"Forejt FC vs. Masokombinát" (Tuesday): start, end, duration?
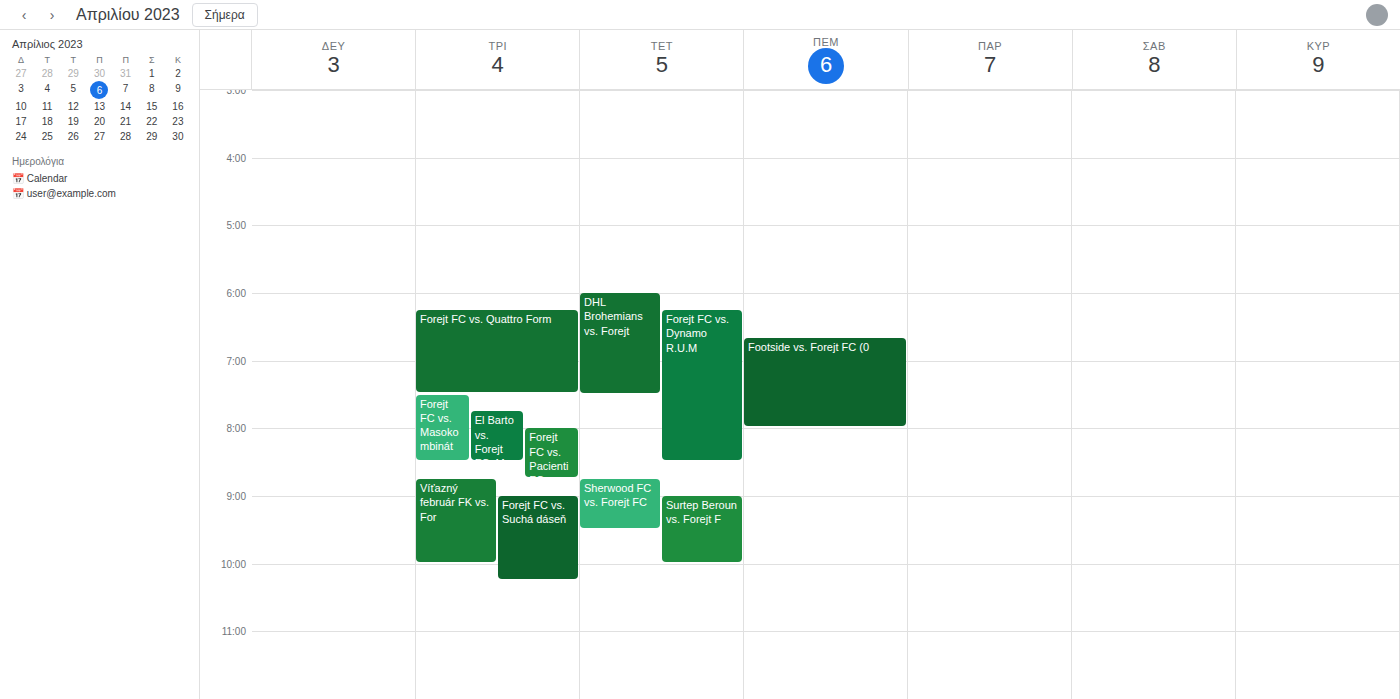
7:30 PM to 8:30 PM, 1 hour